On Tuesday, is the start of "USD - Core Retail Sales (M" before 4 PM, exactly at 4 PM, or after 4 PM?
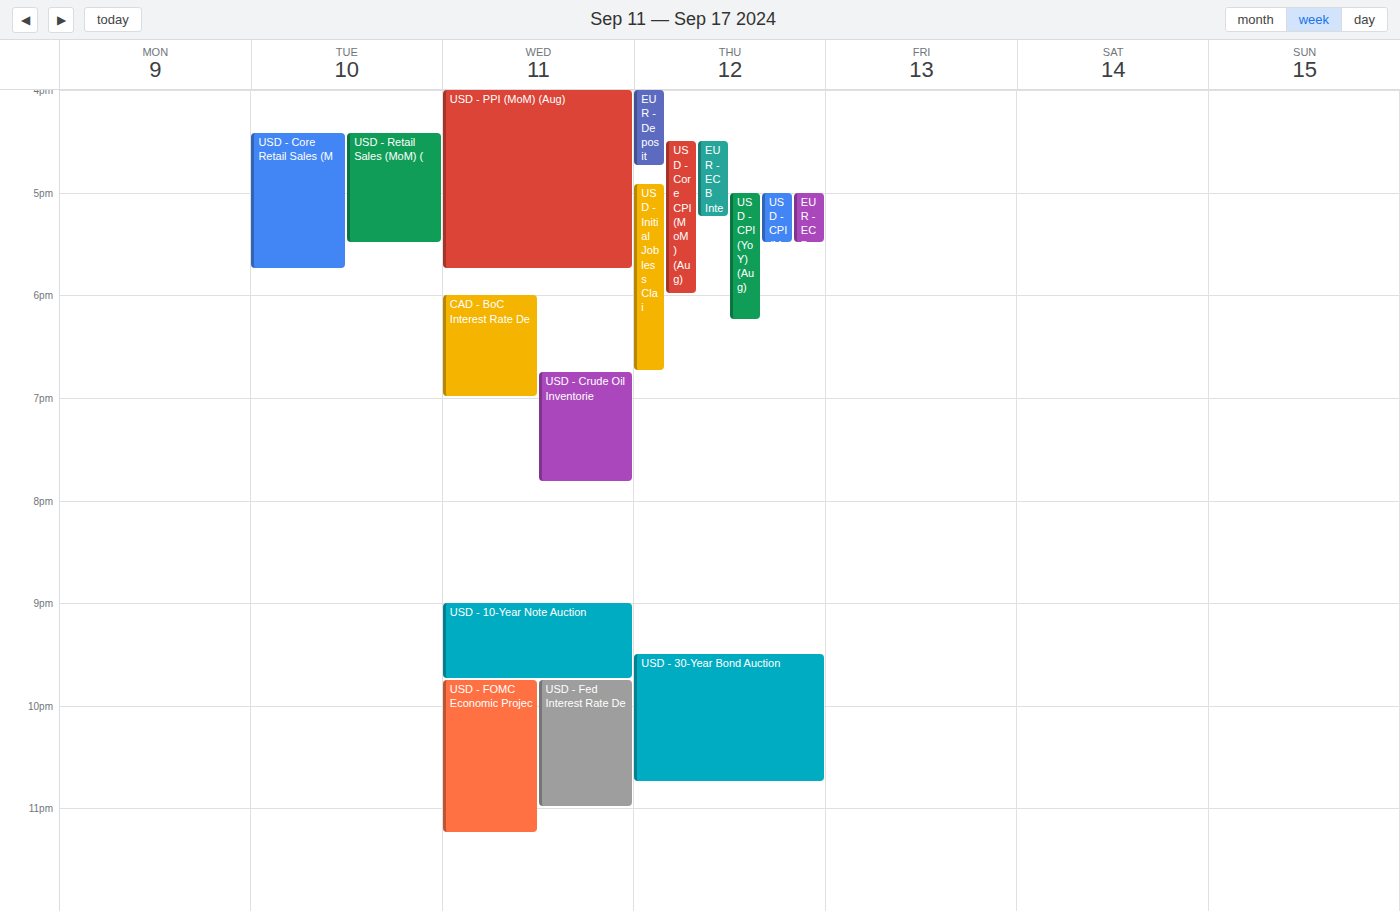
4:25 PM -- after 4 PM, 25 minutes below the 4 PM line.